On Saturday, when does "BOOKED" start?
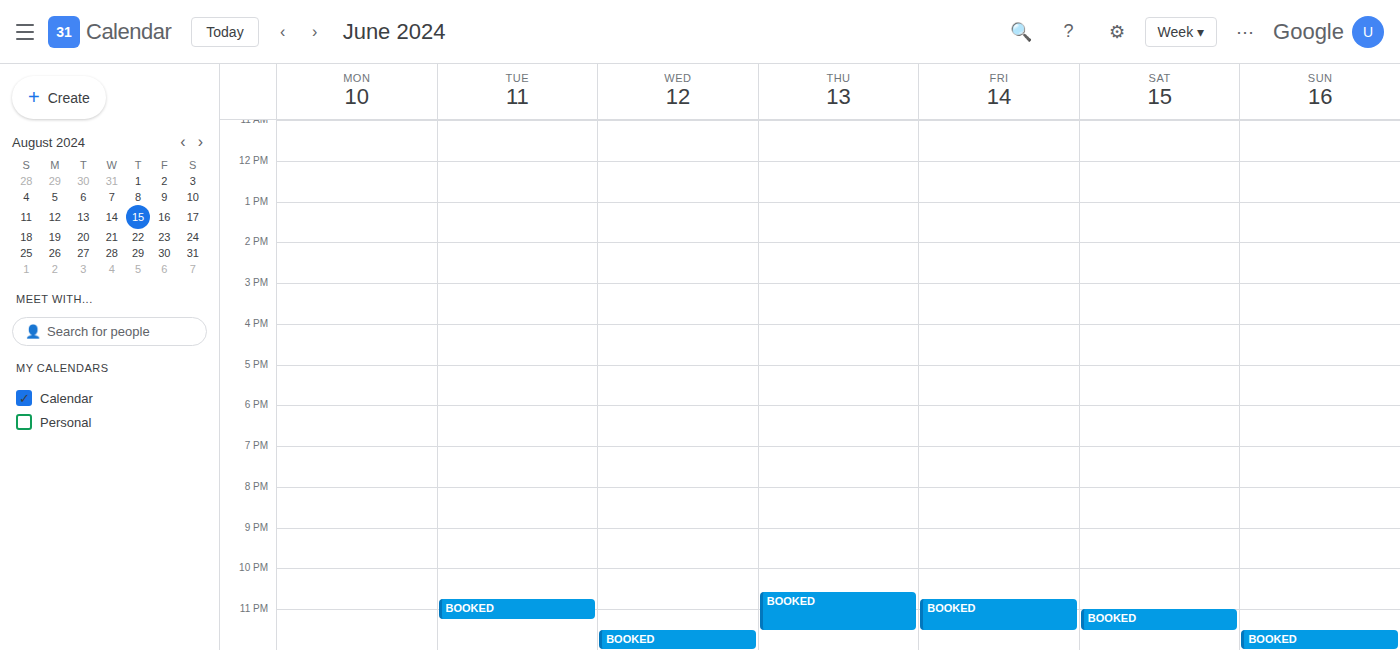
11:00 PM